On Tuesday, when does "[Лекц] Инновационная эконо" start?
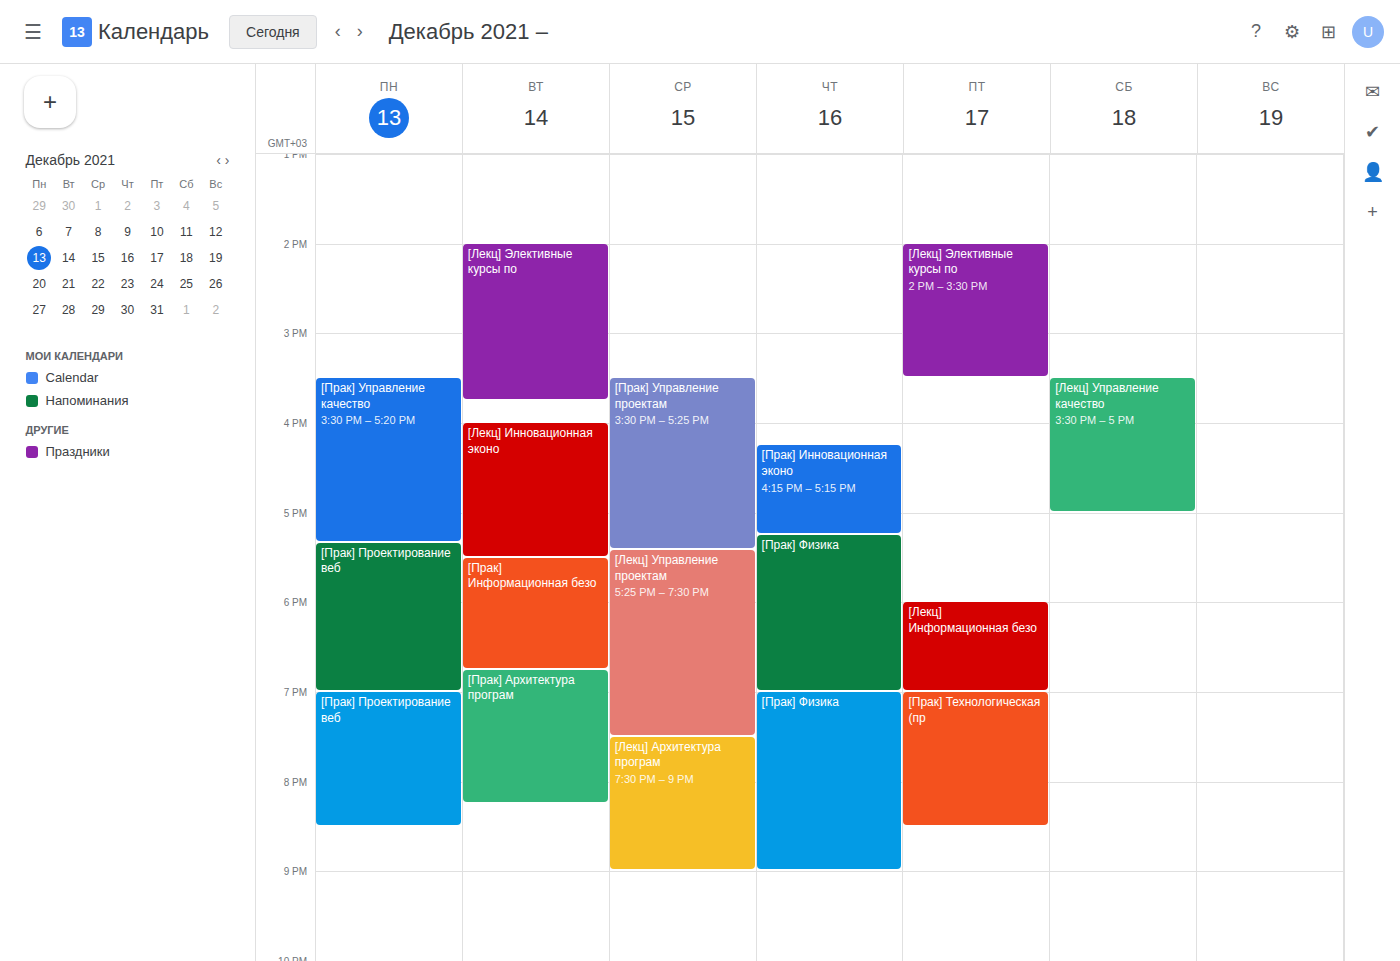
4:00 PM